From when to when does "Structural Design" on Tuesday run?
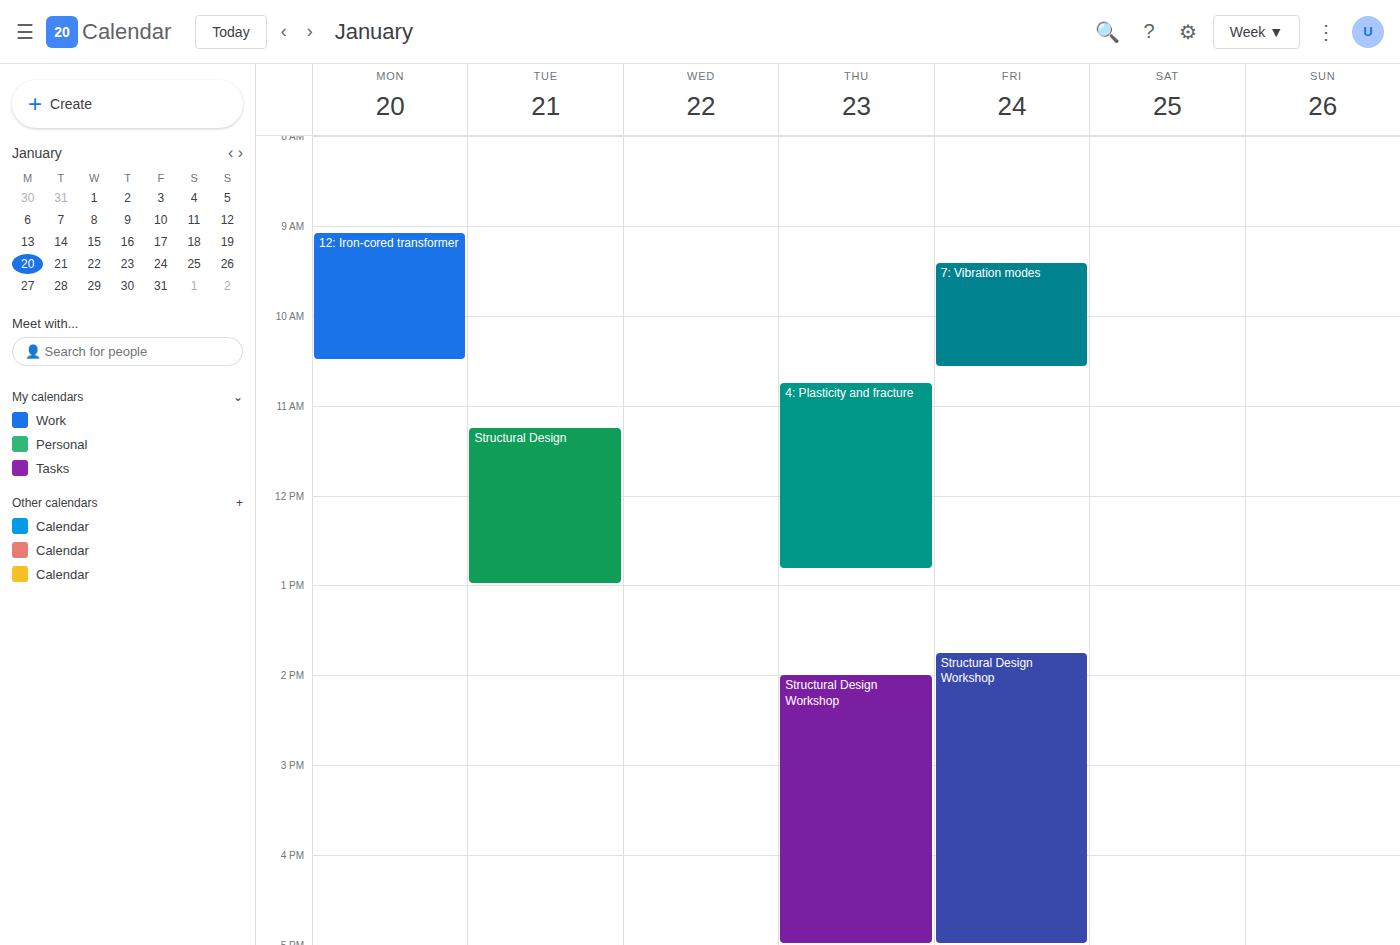
11:15 to 13:00